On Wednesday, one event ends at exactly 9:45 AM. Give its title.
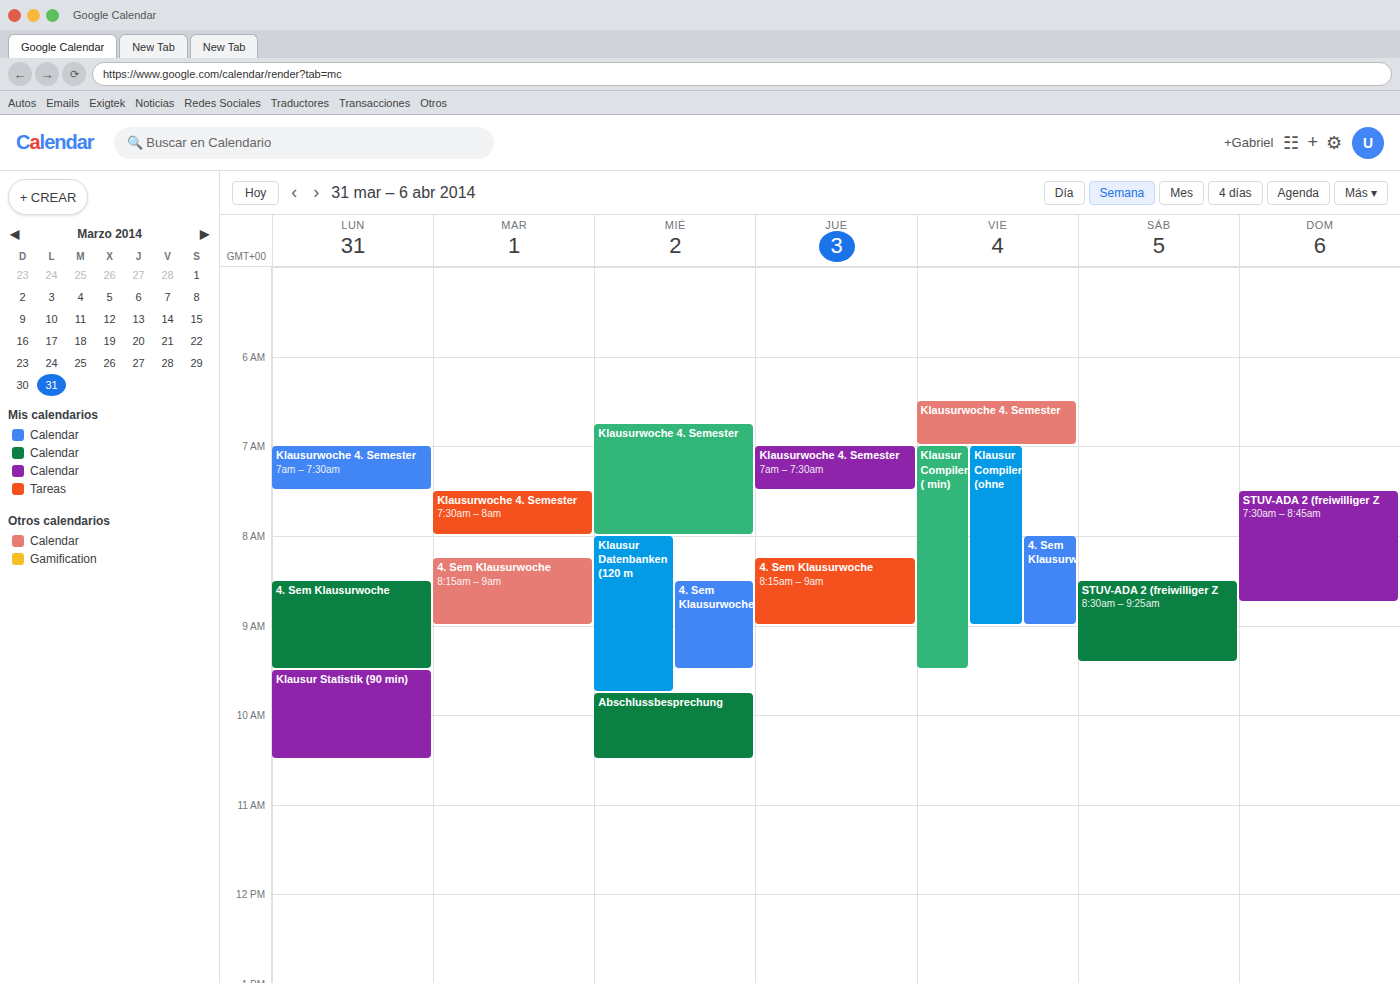
"Klausur Datenbanken (120 m"